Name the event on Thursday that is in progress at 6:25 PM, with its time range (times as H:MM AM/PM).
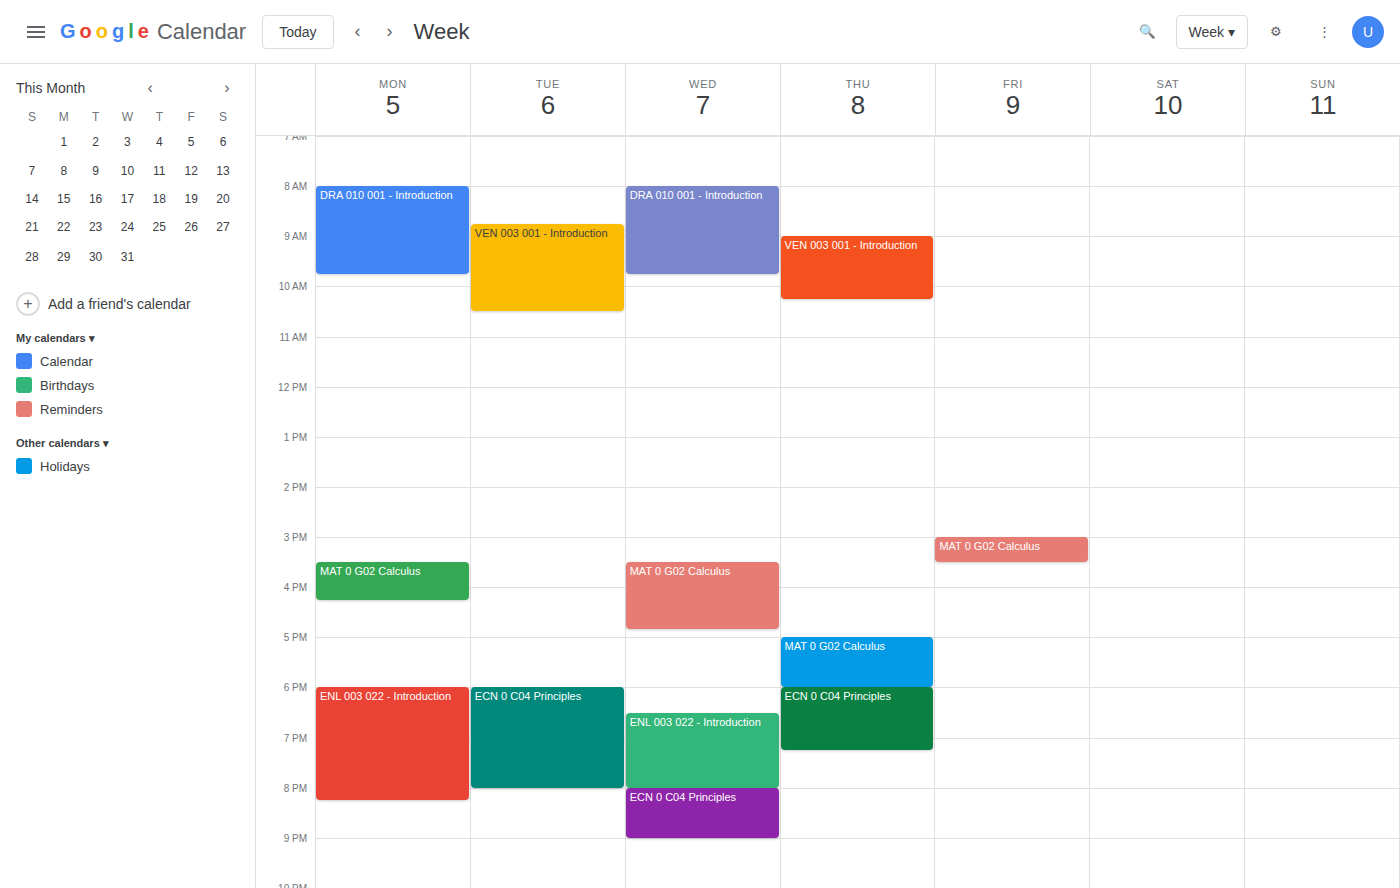
"ECN 0 C04 Principles", 6:00 PM to 7:15 PM